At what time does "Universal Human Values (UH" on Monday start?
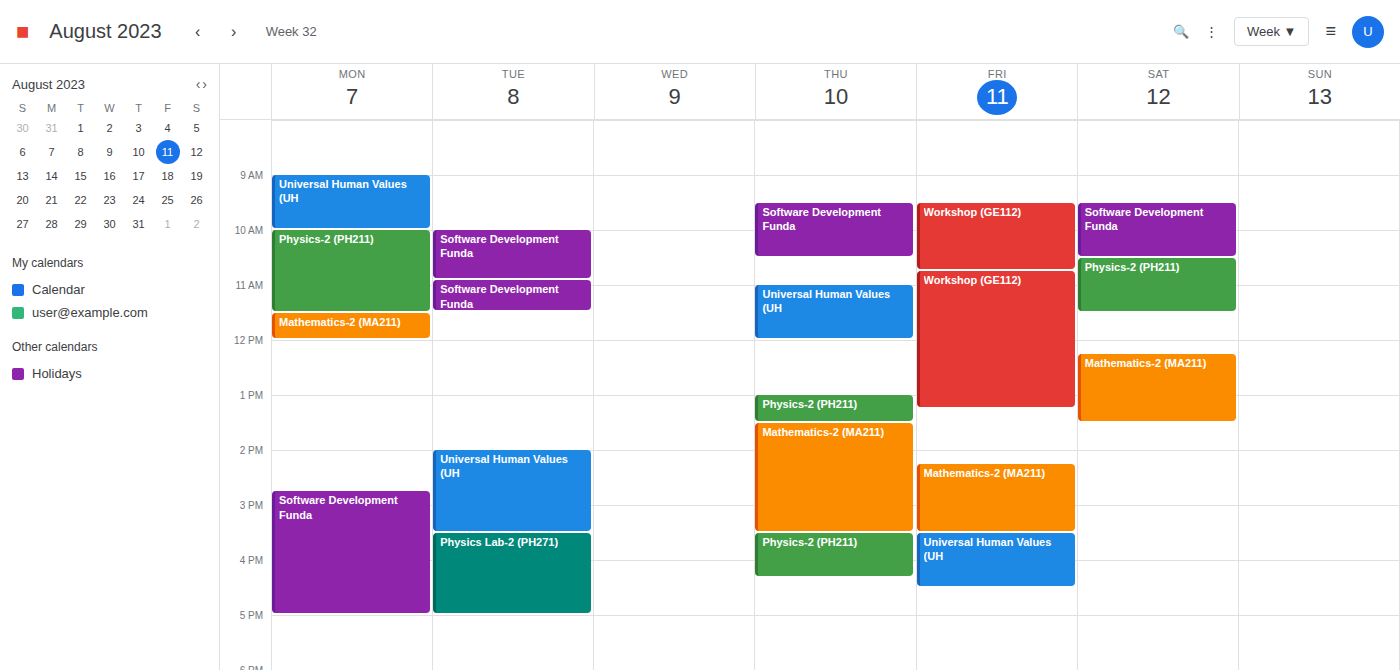
9:00 AM